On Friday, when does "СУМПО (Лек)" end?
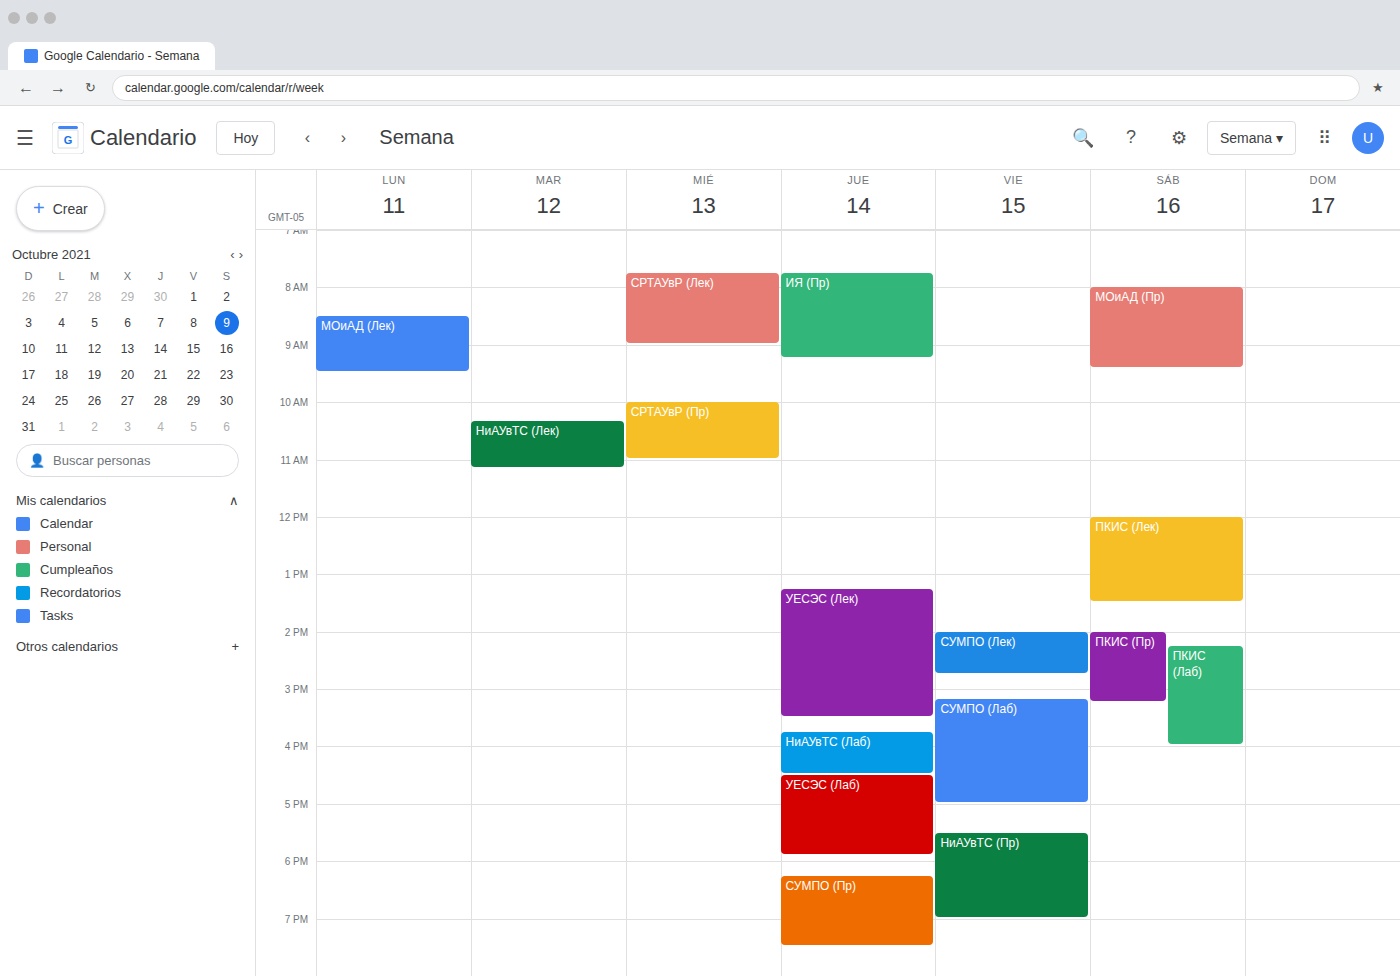
2:45 PM